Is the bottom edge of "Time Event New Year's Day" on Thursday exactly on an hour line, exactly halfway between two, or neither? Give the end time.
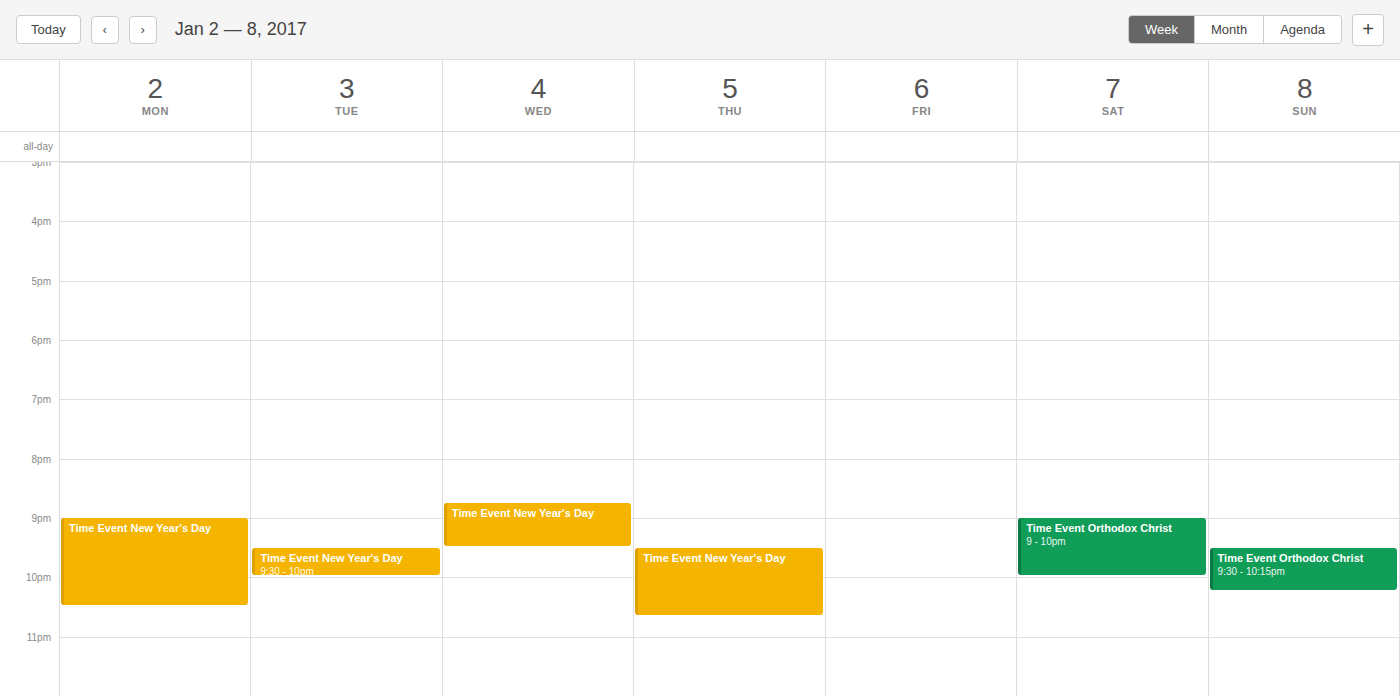
10:40 PM -- neither: 40 minutes below the 10 PM line and 20 minutes above the 11 PM line.